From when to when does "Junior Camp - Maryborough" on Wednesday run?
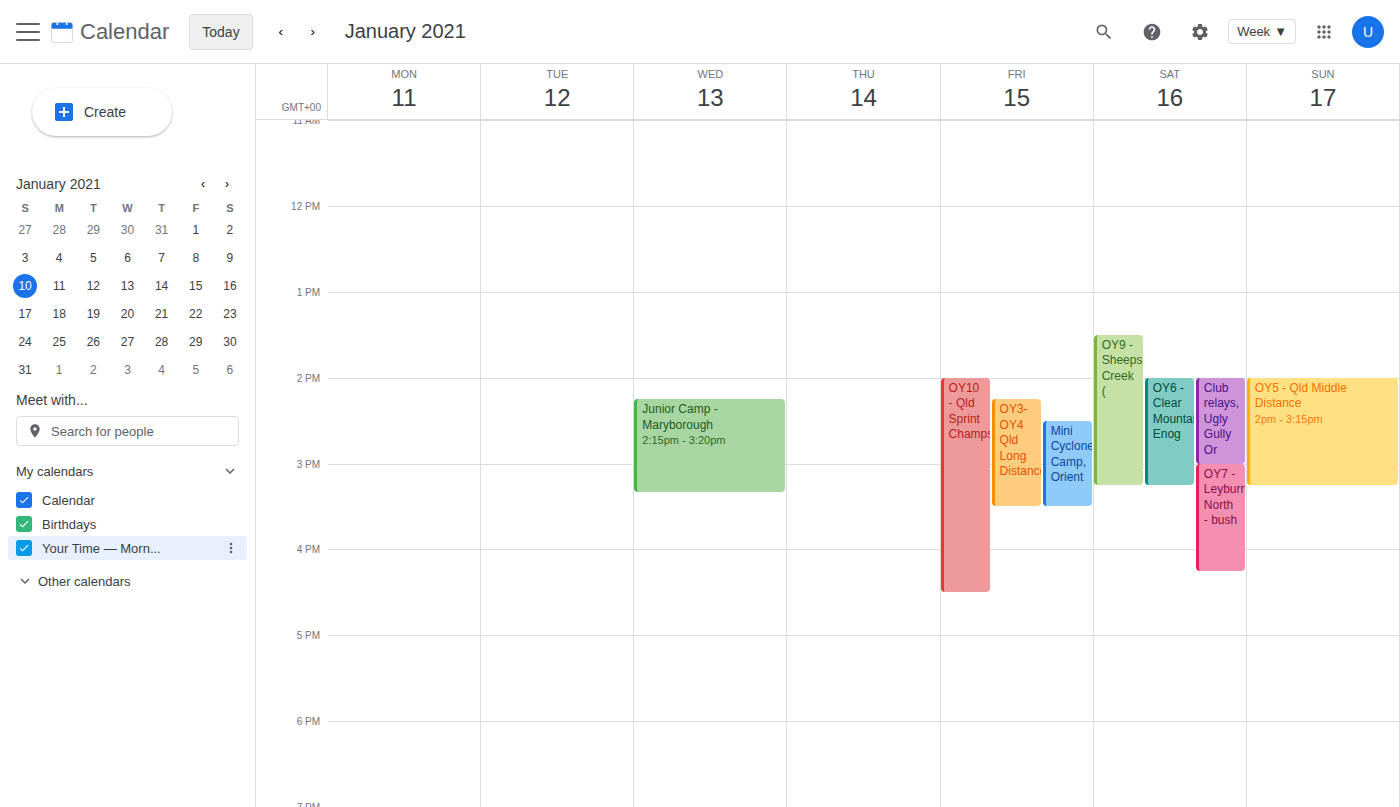
2:15 PM to 3:20 PM